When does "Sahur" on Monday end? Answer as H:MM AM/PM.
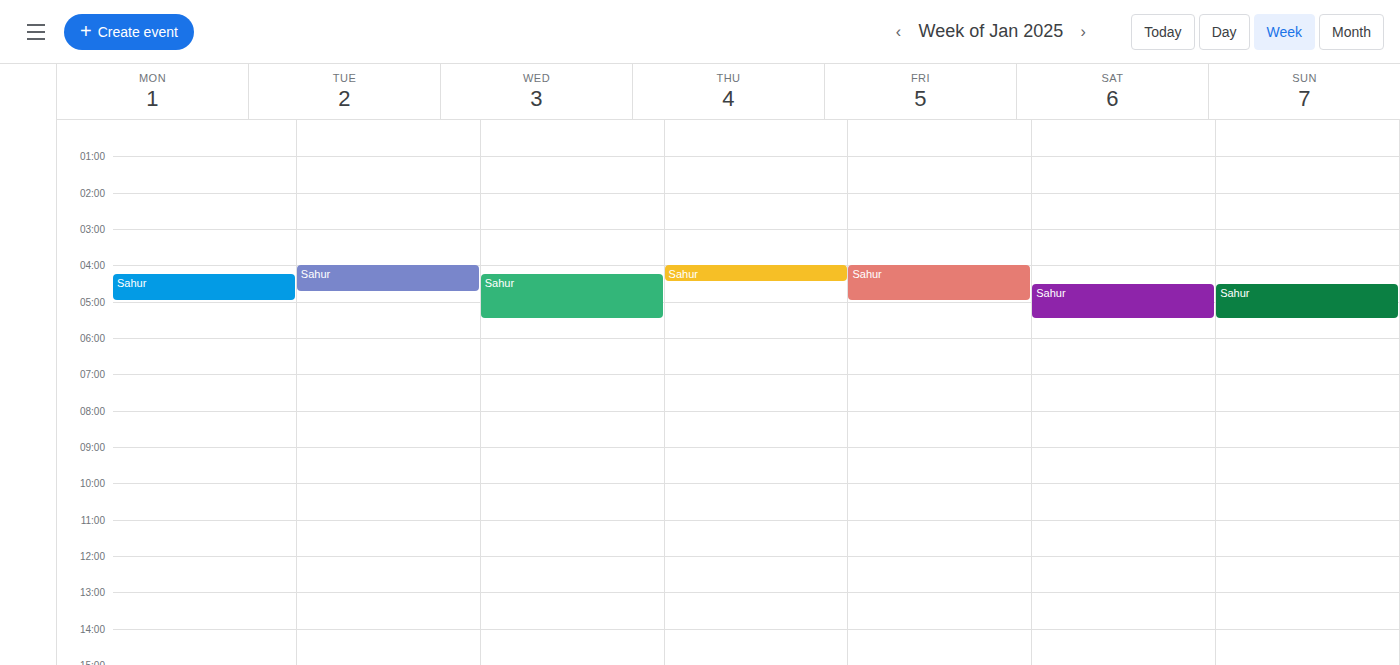
5:00 AM